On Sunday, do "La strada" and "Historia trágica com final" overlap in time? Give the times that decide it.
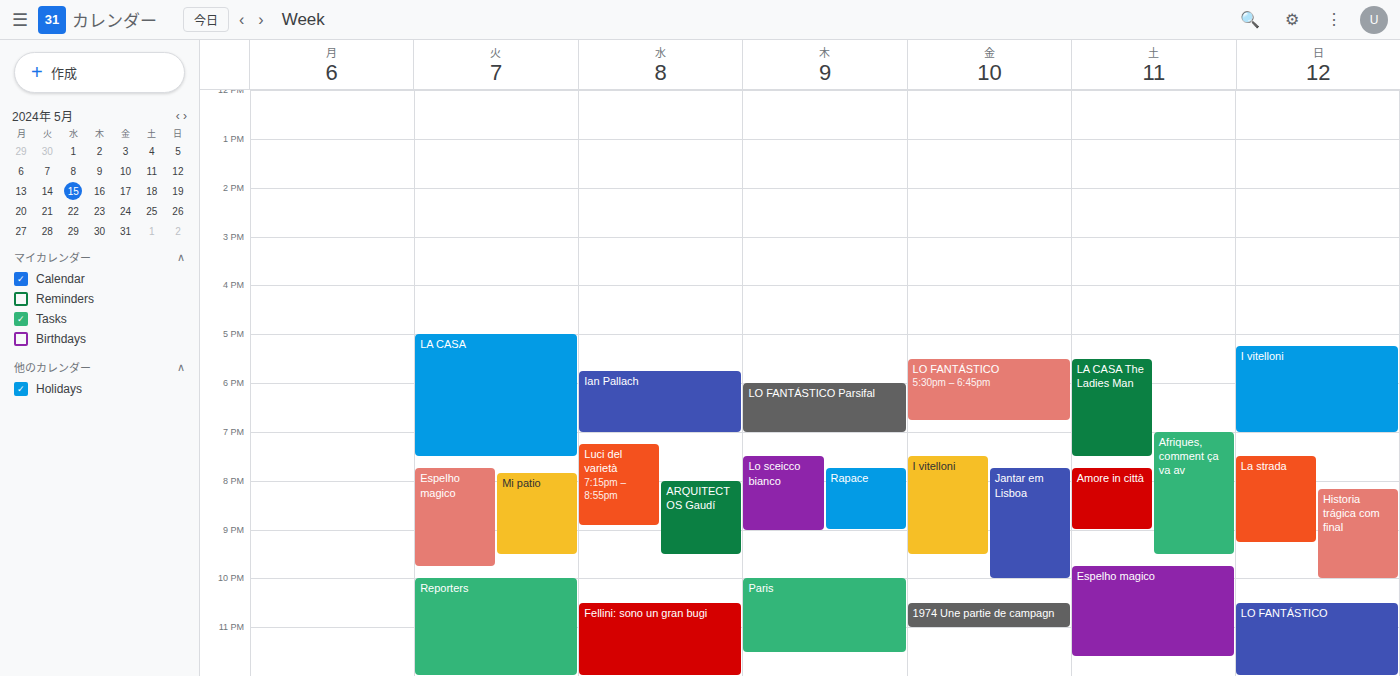
"Historia trágica com final" starts at 8:10 PM, before "La strada" ends at 9:15 PM -- they overlap.